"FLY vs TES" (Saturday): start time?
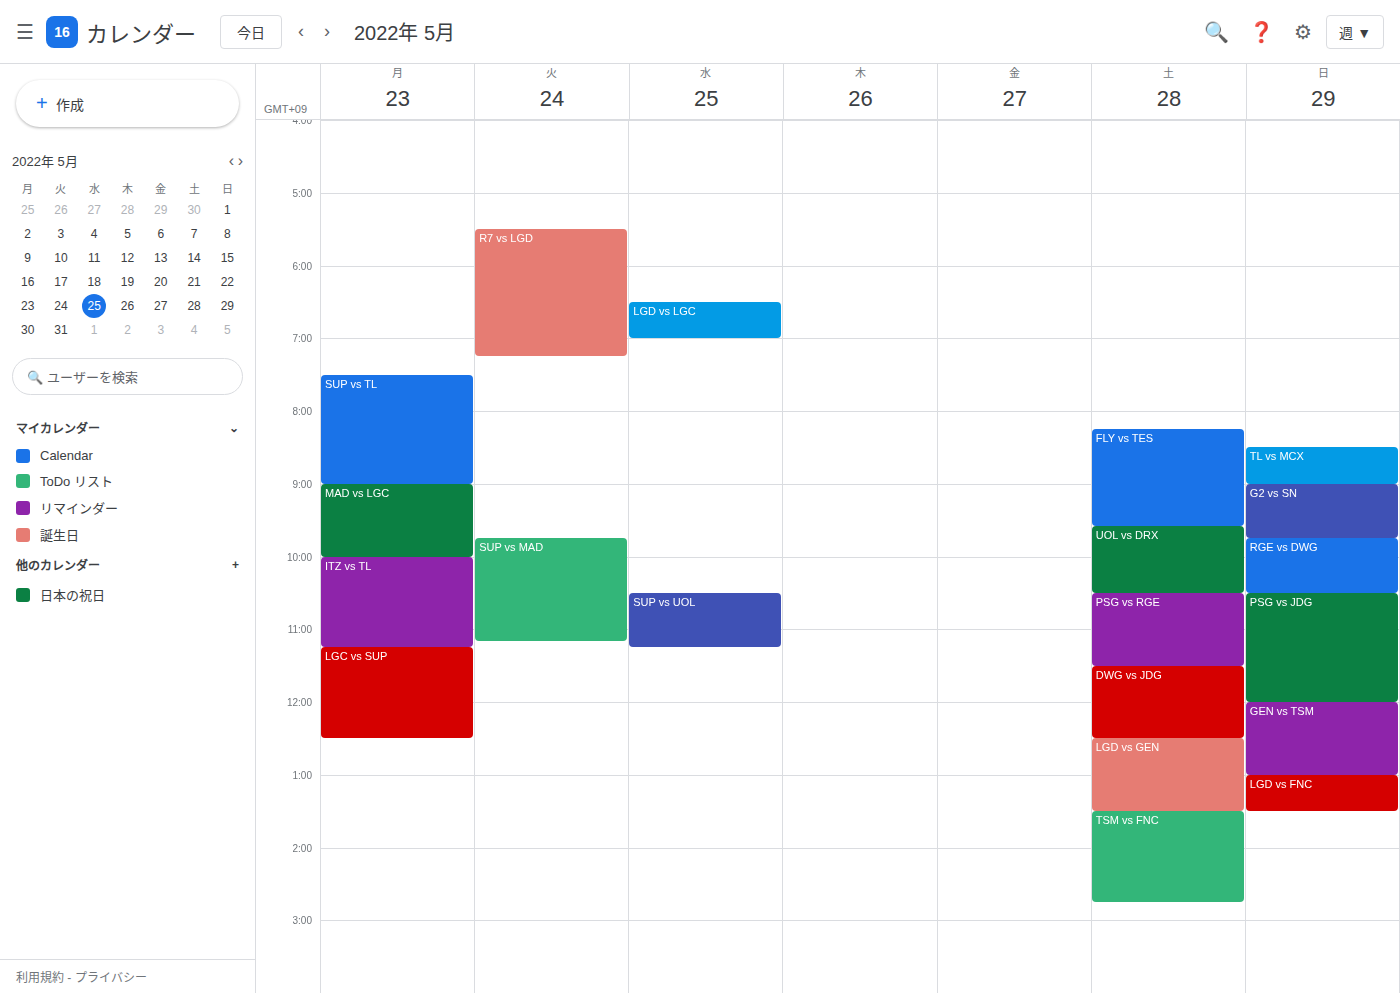
8:15 AM